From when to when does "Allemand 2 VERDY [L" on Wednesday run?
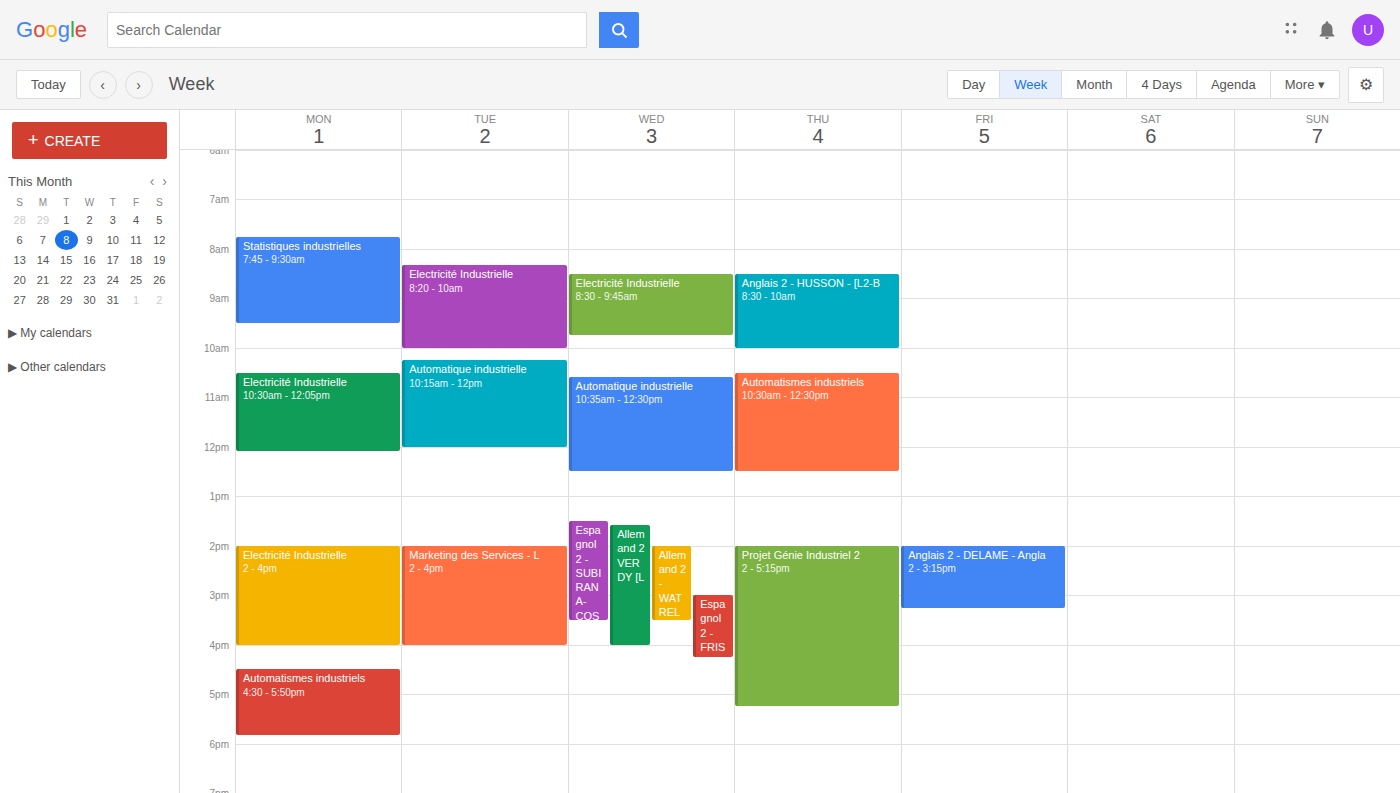
13:35 to 16:00